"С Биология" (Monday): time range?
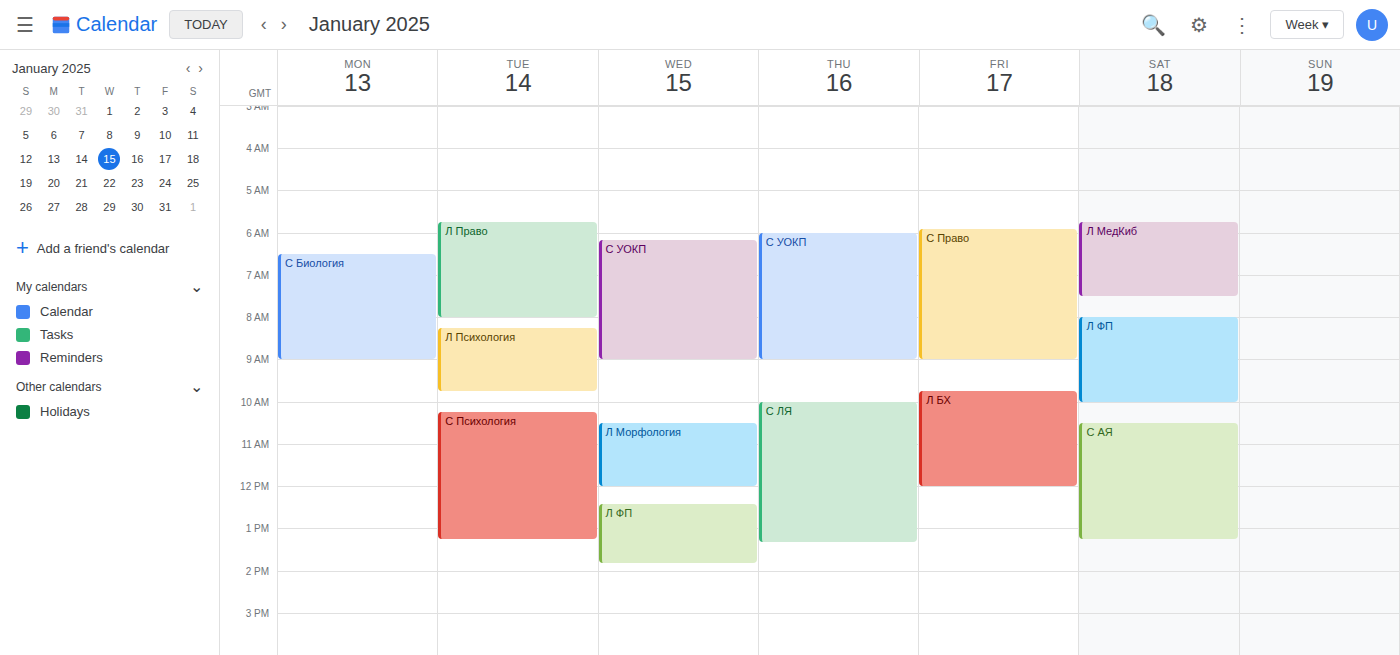
6:30 AM to 9:00 AM